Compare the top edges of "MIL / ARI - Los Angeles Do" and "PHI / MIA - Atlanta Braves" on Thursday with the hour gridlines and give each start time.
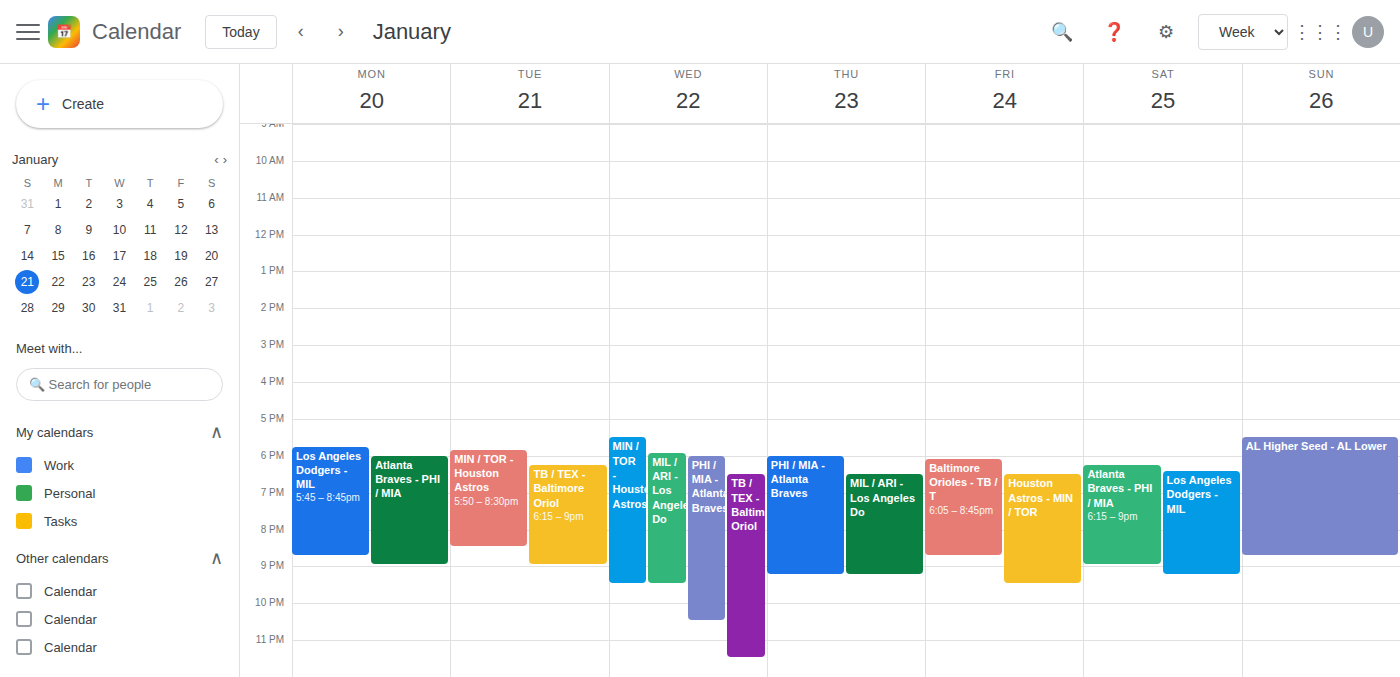
"MIL / ARI - Los Angeles Do": 6:30 PM, halfway between the 6 PM and 7 PM lines. "PHI / MIA - Atlanta Braves": 6:00 PM, exactly on the 6 PM line.